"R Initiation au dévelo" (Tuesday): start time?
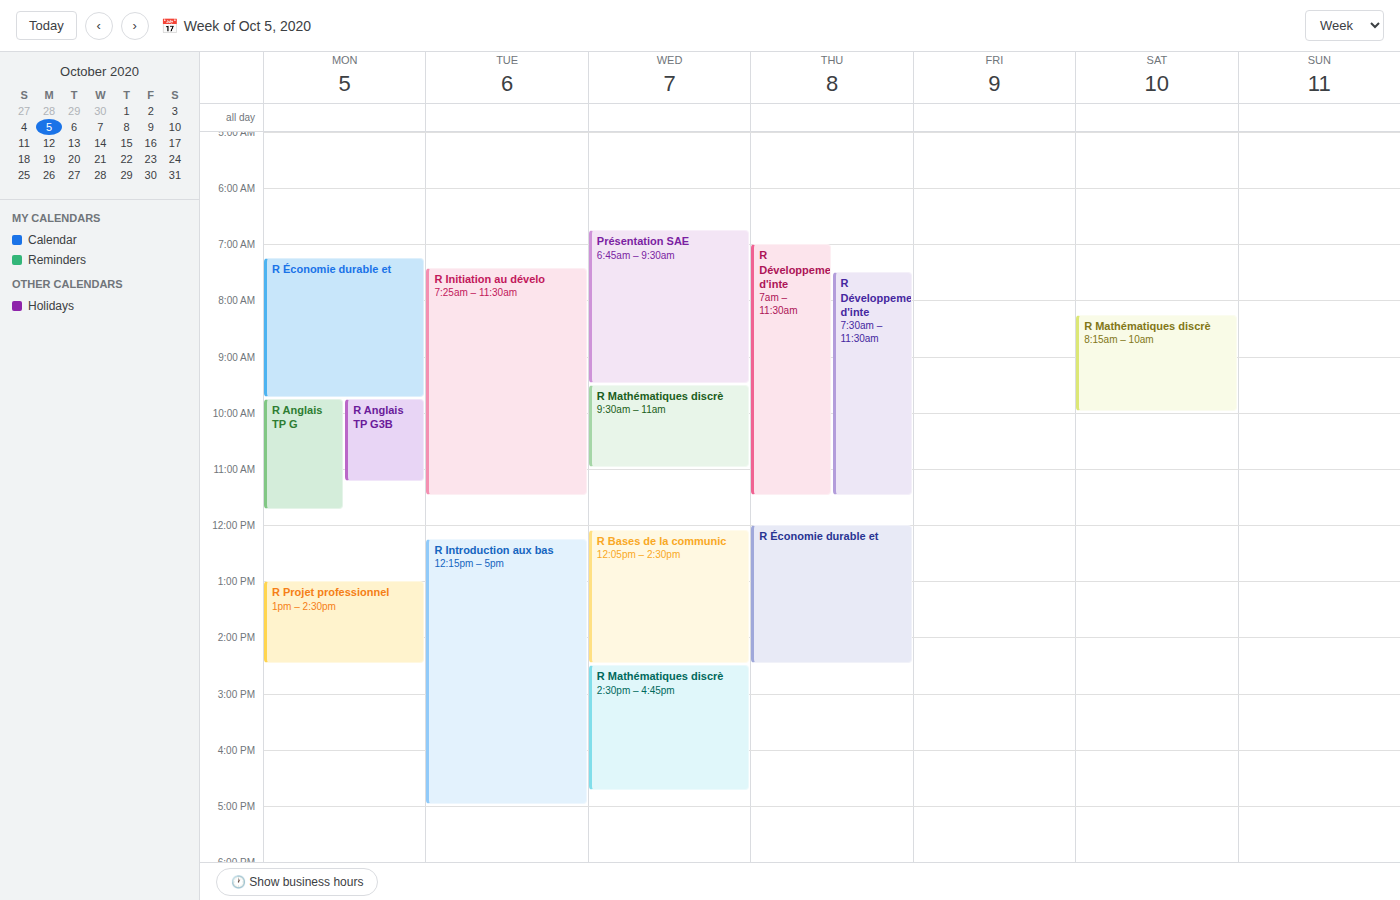
07:25